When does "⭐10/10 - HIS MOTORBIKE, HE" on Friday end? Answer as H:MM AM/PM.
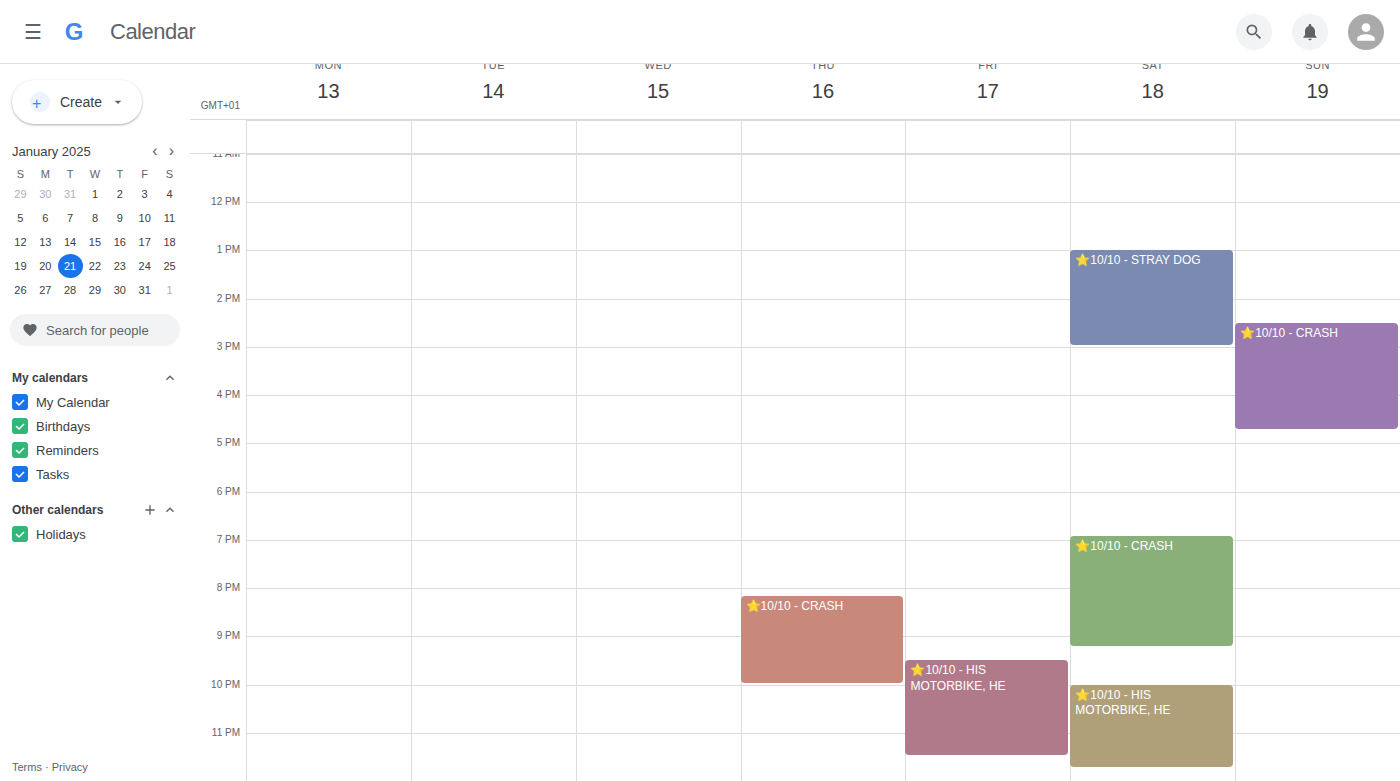
11:30 PM